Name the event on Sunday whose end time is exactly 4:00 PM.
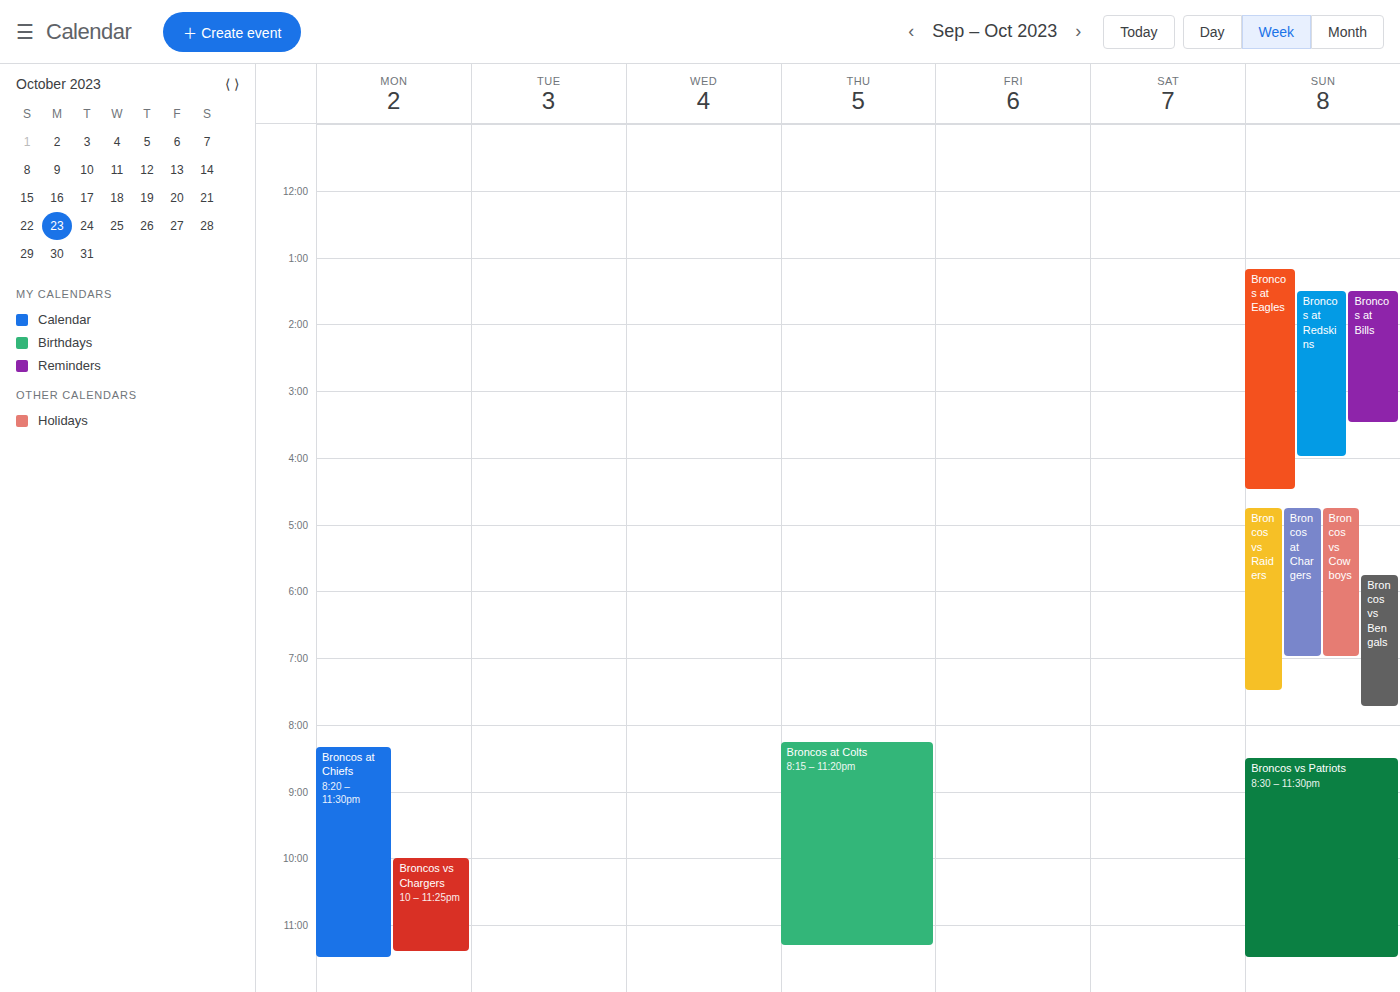
"Broncos at Redskins"